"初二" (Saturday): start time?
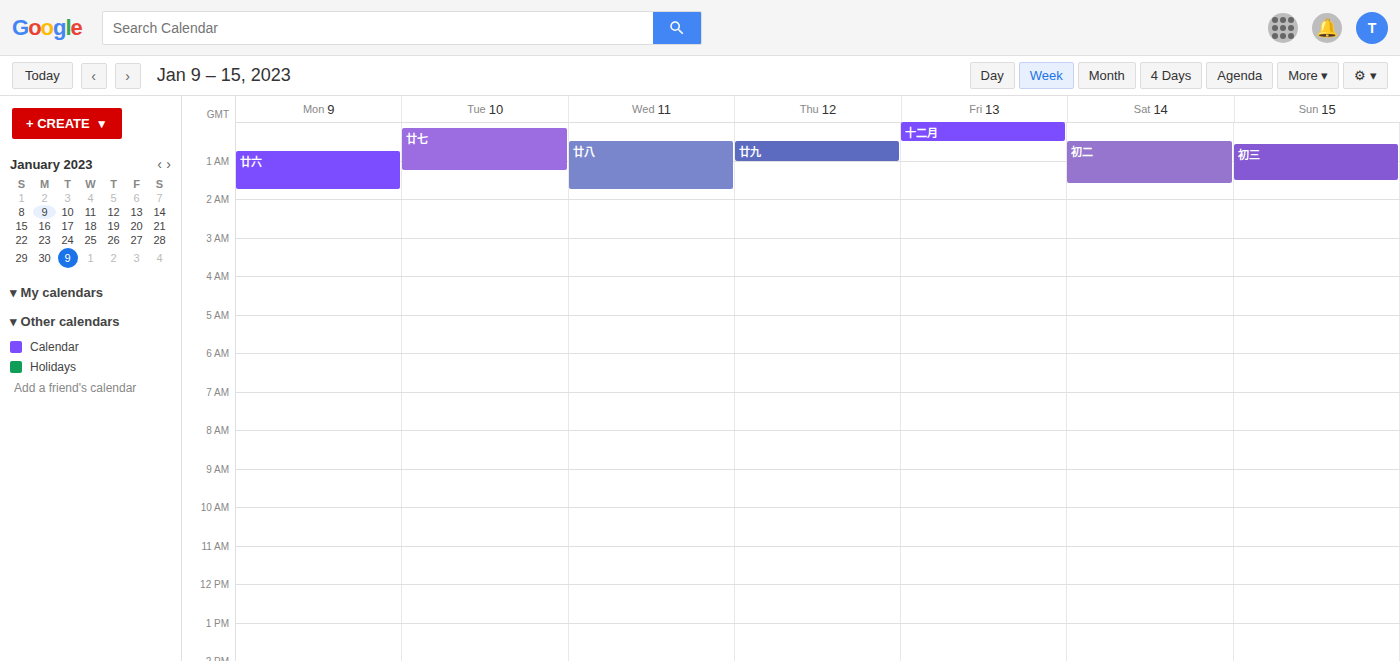
12:30 AM